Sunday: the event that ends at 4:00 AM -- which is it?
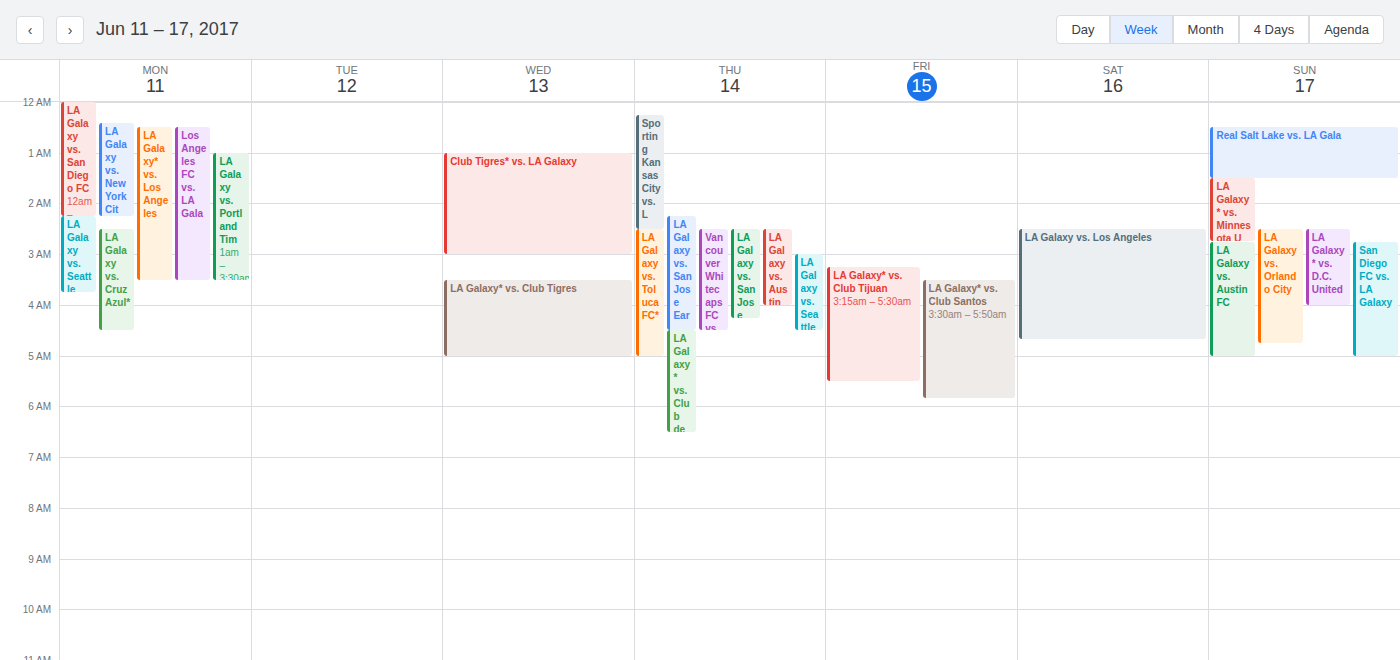
"LA Galaxy* vs. D.C. United"